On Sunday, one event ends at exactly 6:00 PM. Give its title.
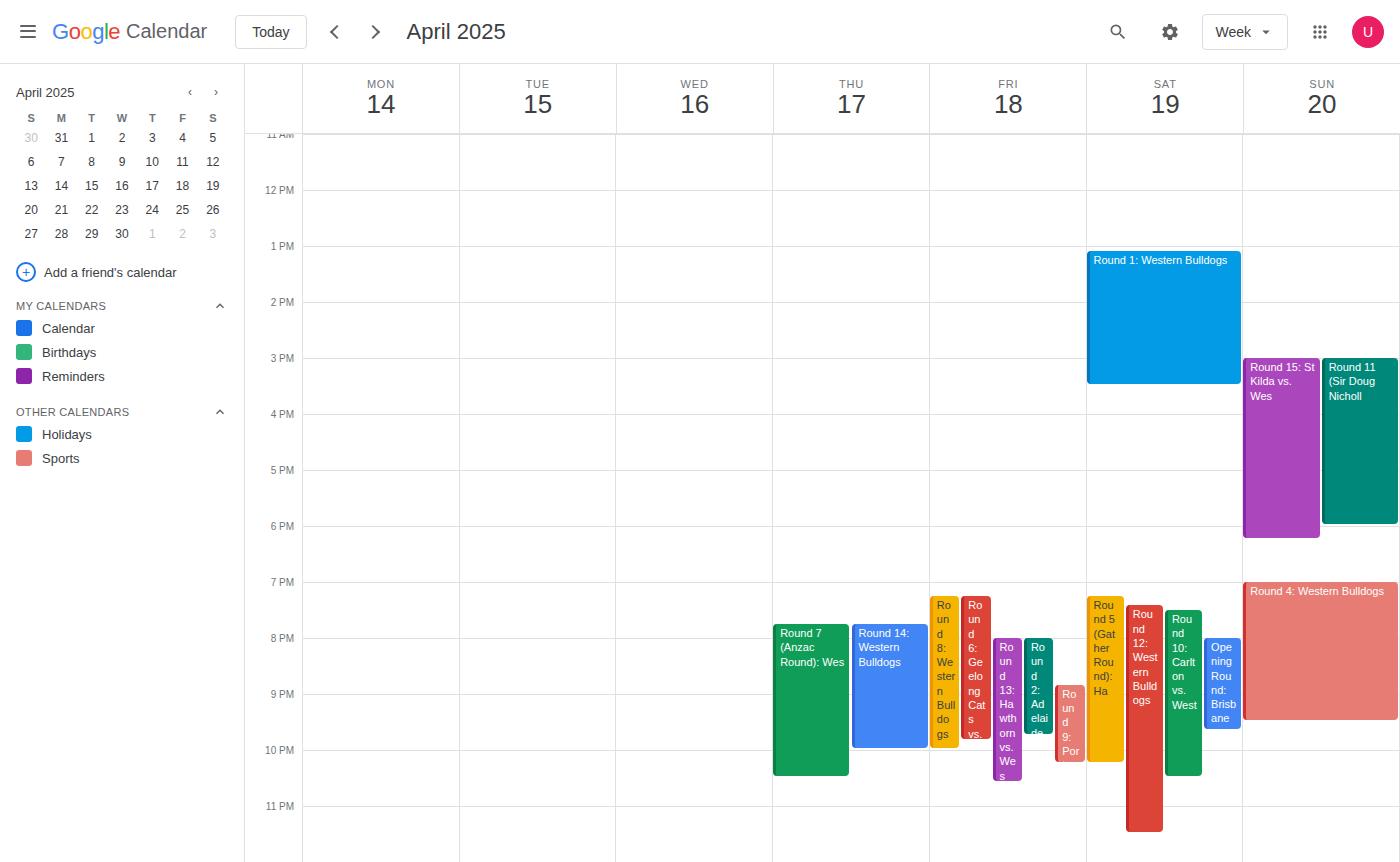
"Round 11 (Sir Doug Nicholl"